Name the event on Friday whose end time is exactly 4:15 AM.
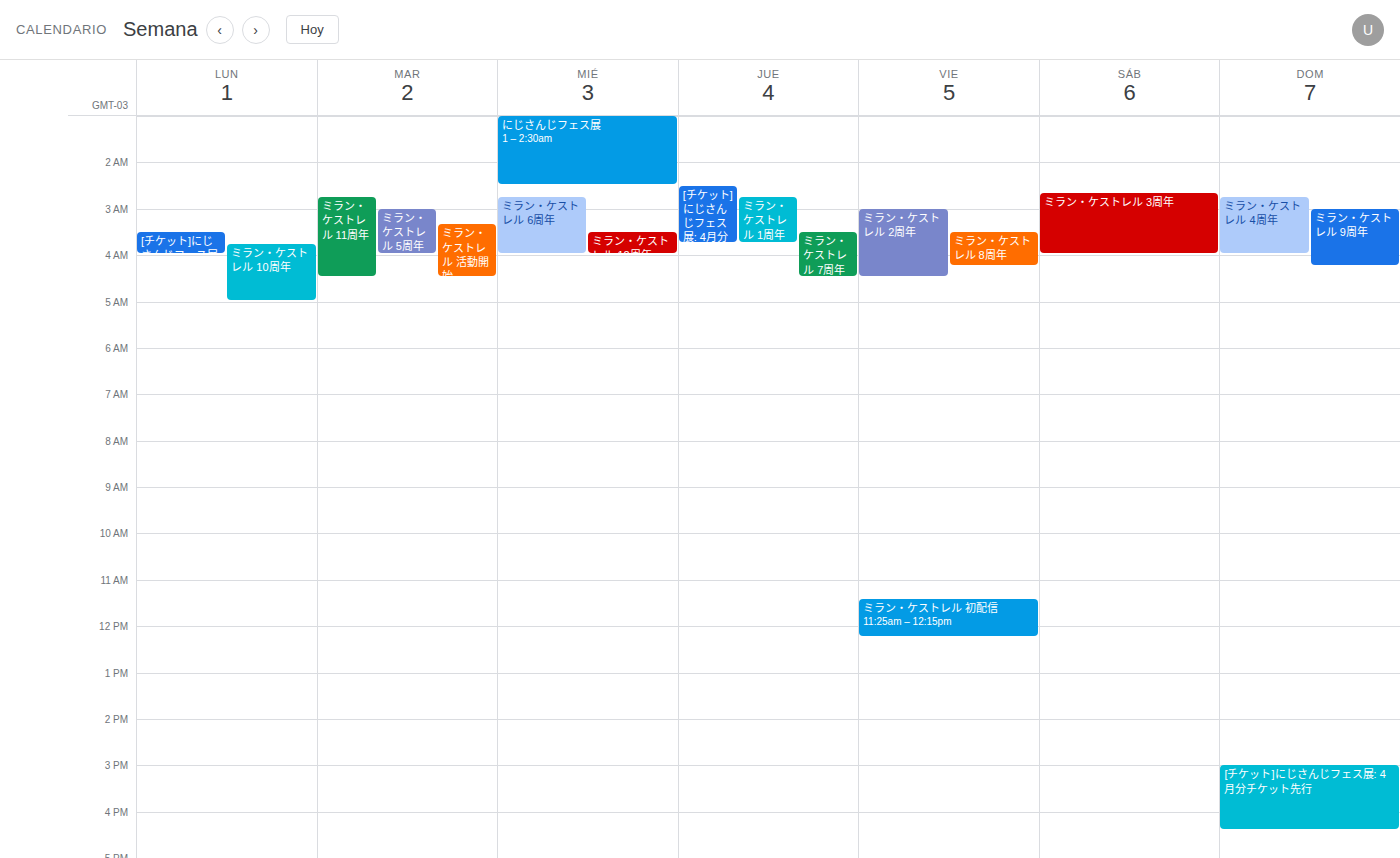
"ミラン・ケストレル 8周年"